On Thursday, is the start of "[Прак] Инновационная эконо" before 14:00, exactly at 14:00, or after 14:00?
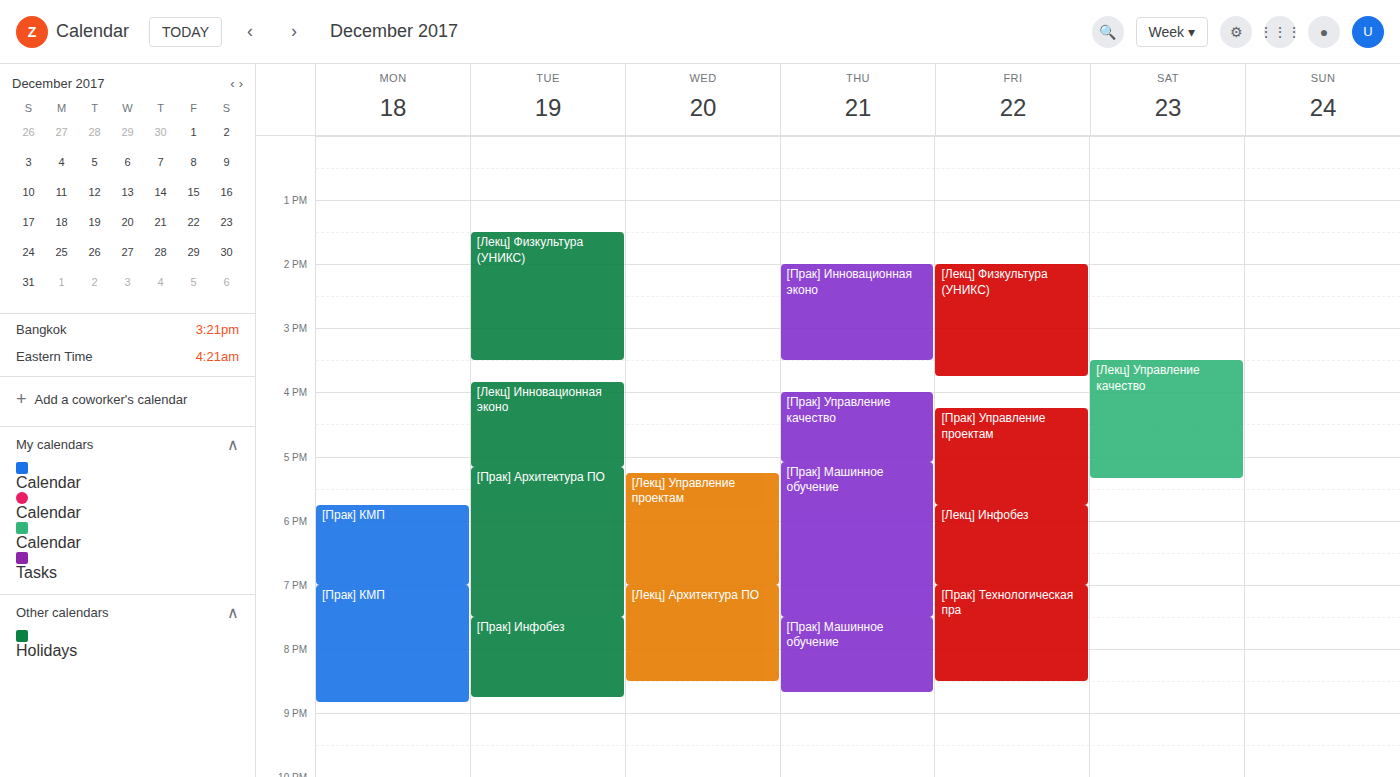
14:00 -- exactly at 14:00, on the 14:00 line.